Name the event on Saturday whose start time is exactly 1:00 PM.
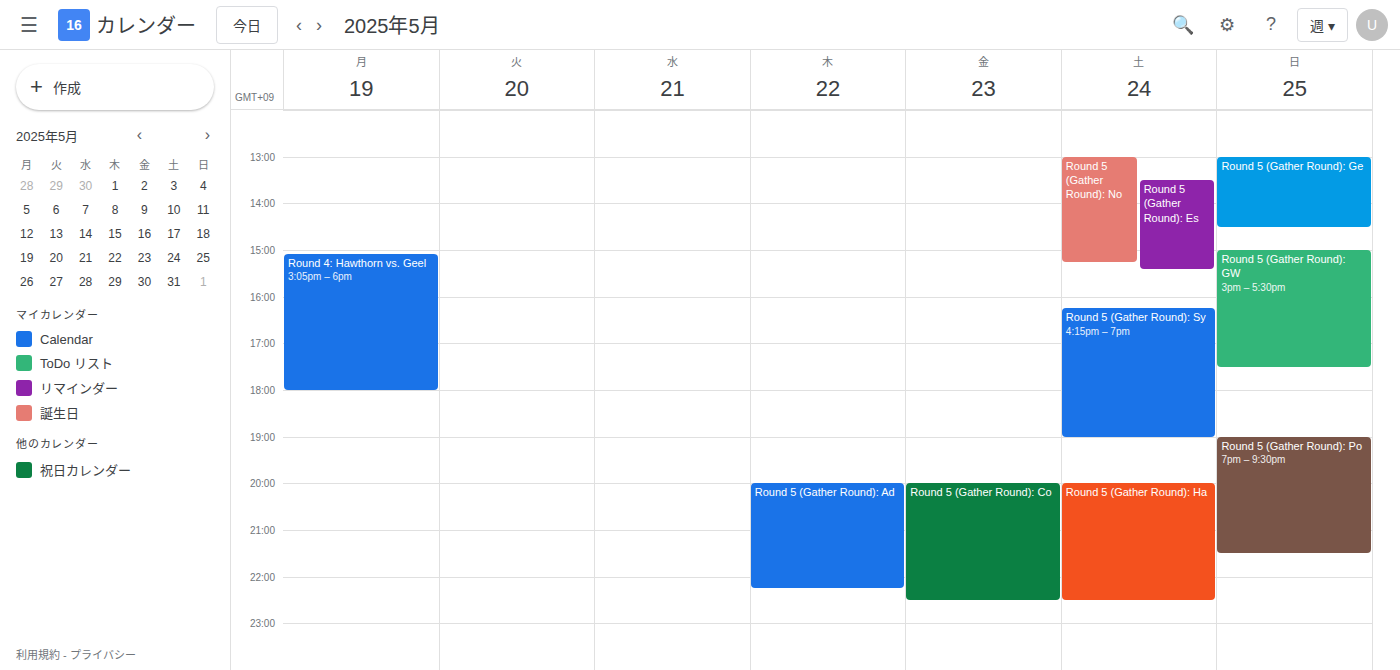
"Round 5 (Gather Round): No"